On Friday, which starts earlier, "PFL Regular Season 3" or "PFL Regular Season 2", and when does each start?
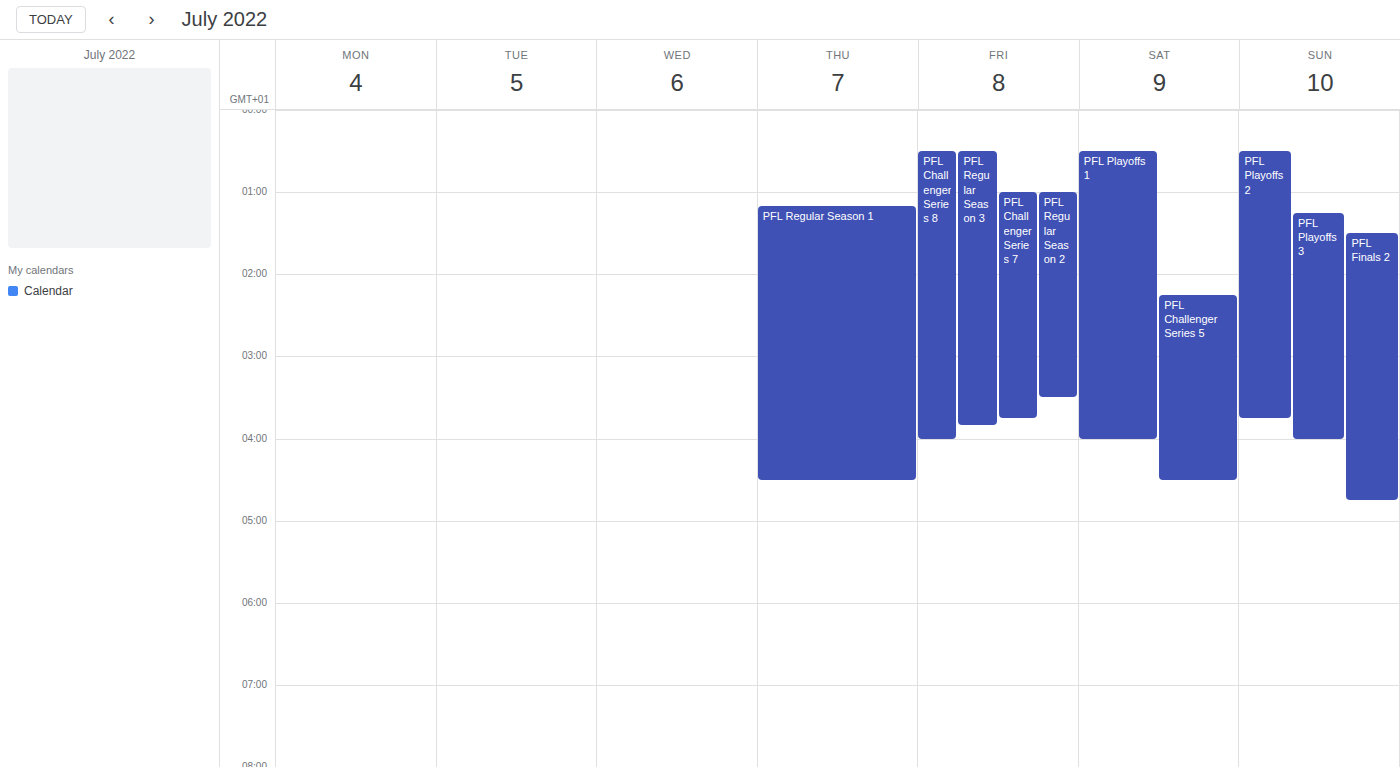
"PFL Regular Season 3" 12:30 AM; "PFL Regular Season 2" 1:00 AM.